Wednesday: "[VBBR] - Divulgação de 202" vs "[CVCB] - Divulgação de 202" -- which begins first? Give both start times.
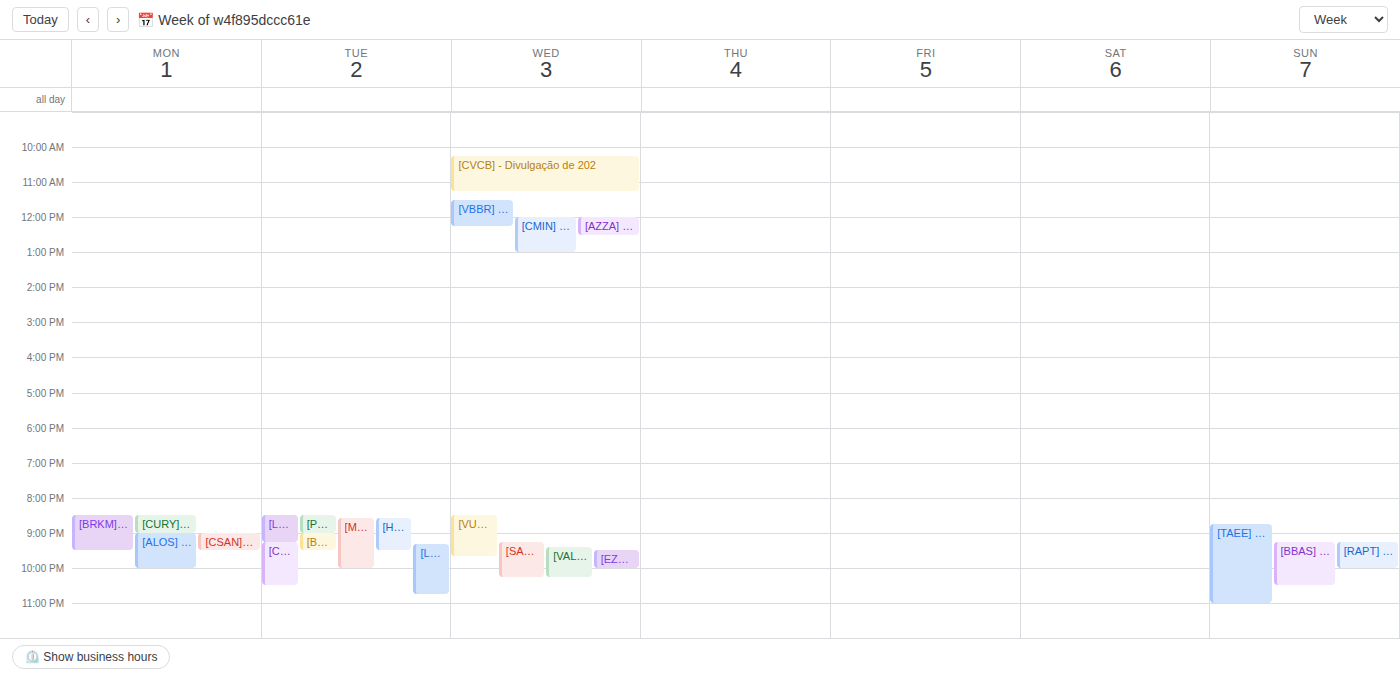
"[CVCB] - Divulgação de 202" 10:15; "[VBBR] - Divulgação de 202" 11:30.